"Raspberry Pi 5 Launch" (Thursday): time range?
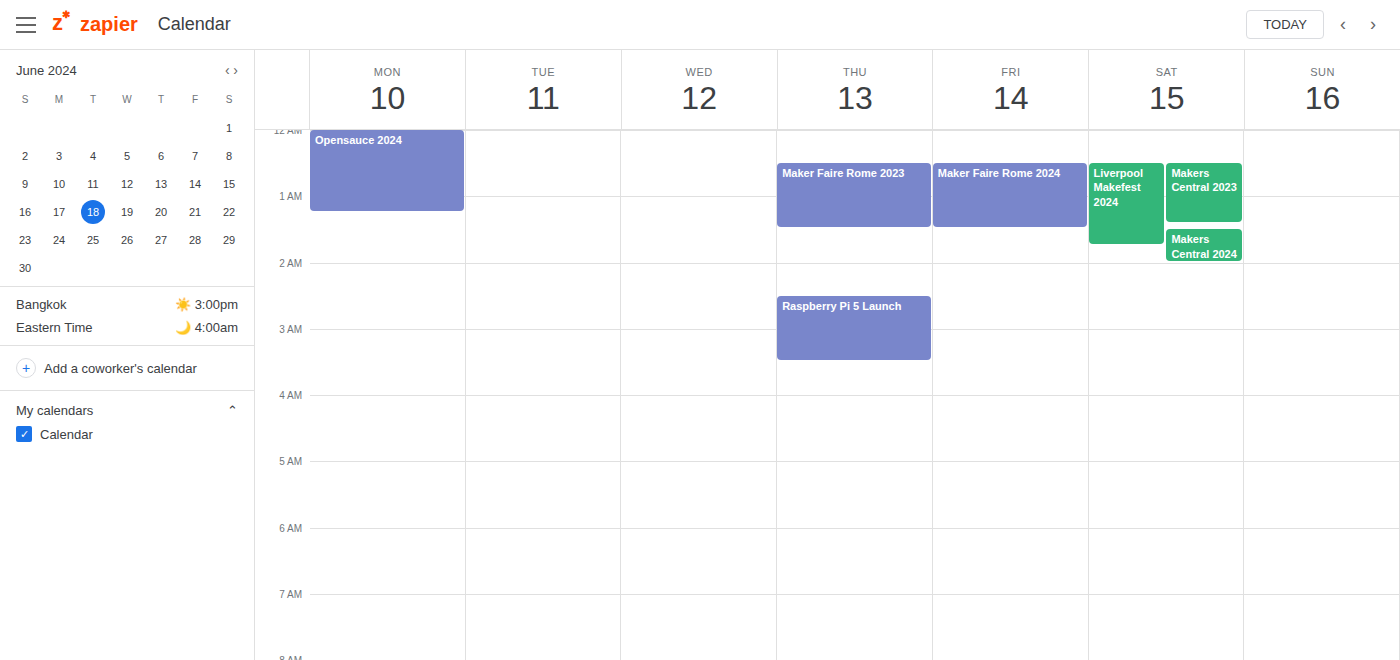
2:30 AM to 3:30 AM